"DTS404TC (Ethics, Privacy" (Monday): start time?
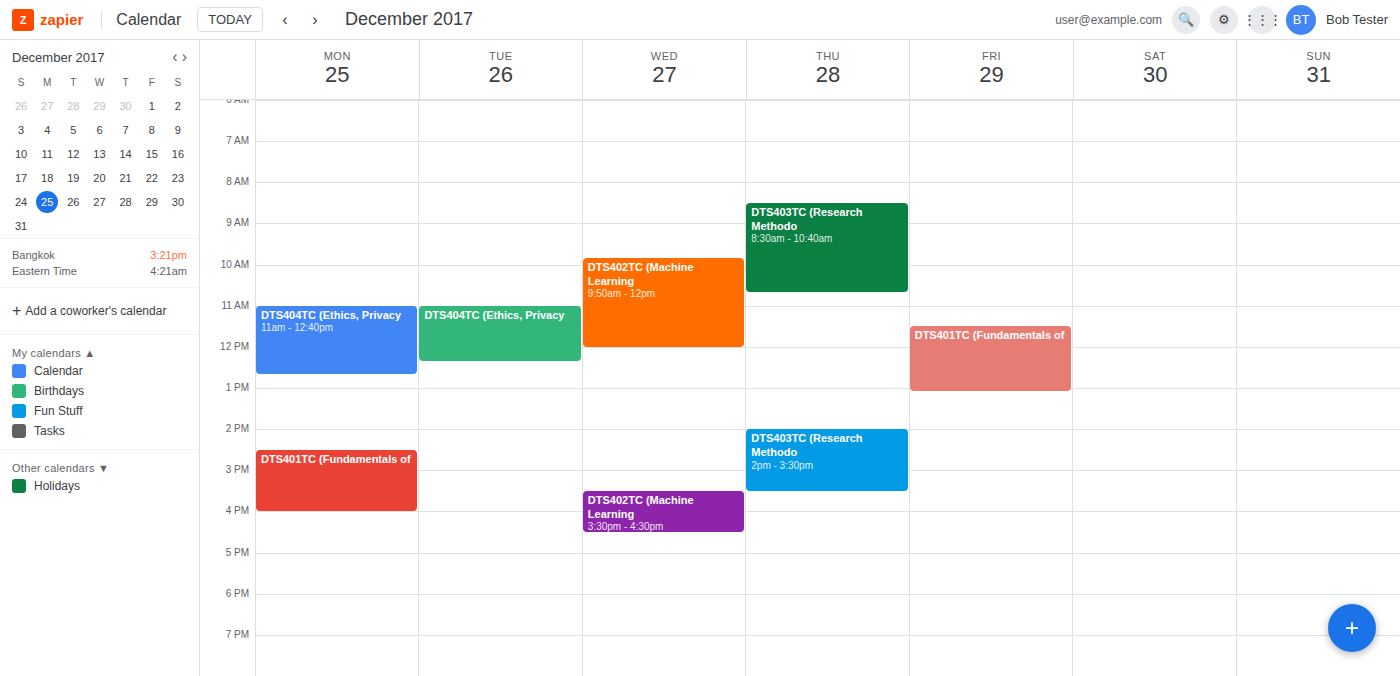
11:00